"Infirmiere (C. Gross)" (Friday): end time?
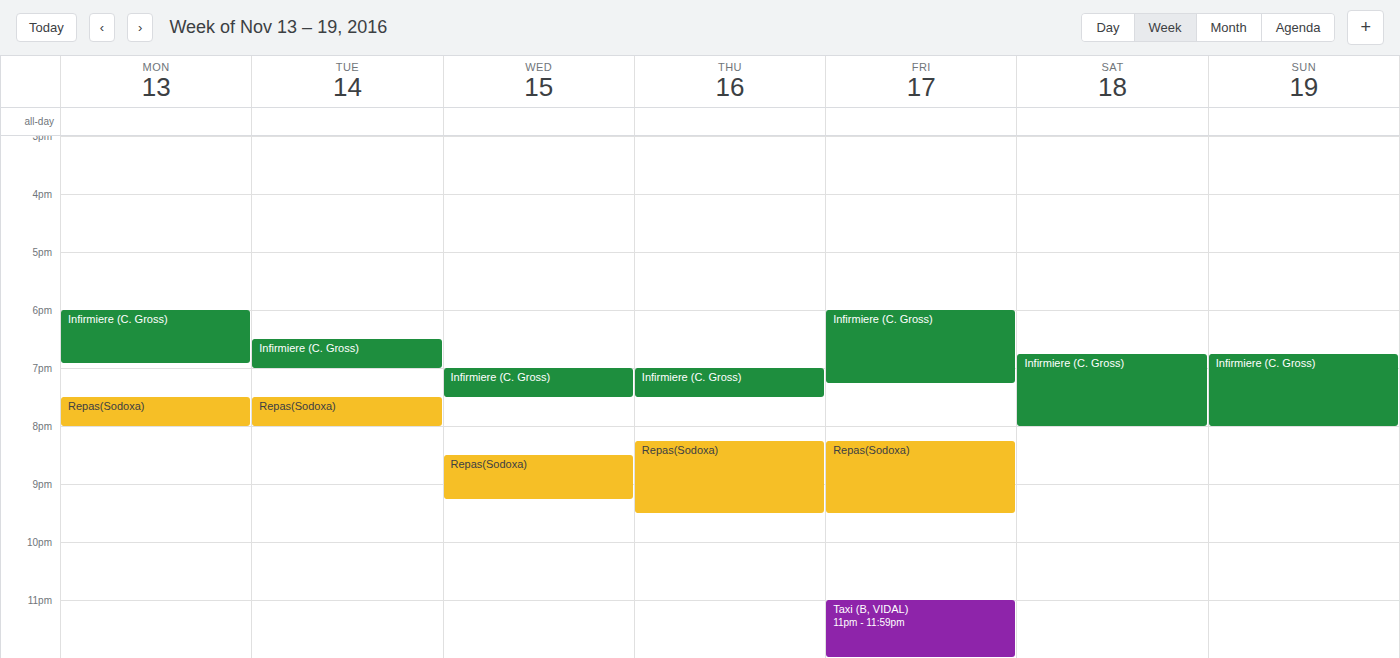
7:15 PM